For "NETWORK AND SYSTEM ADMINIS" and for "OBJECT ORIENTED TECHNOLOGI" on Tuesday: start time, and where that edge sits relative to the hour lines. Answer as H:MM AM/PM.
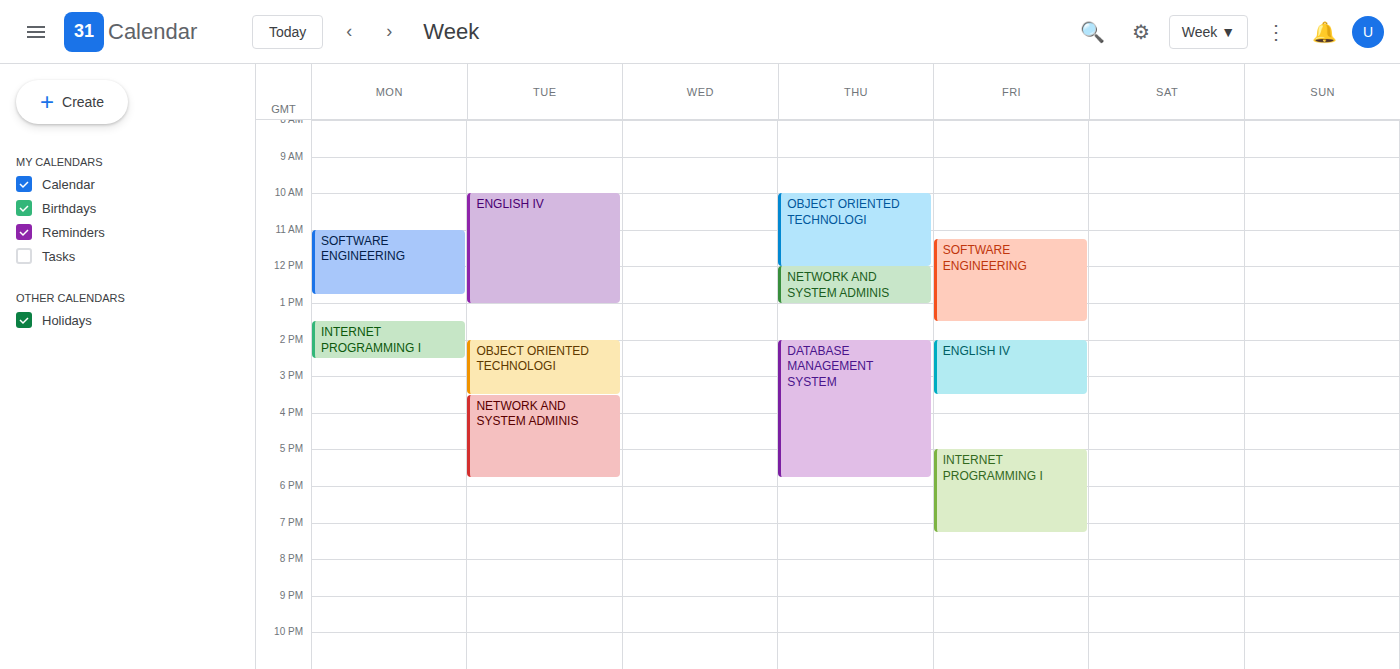
"NETWORK AND SYSTEM ADMINIS": 3:30 PM, halfway between the 3 PM and 4 PM lines. "OBJECT ORIENTED TECHNOLOGI": 2:00 PM, exactly on the 2 PM line.